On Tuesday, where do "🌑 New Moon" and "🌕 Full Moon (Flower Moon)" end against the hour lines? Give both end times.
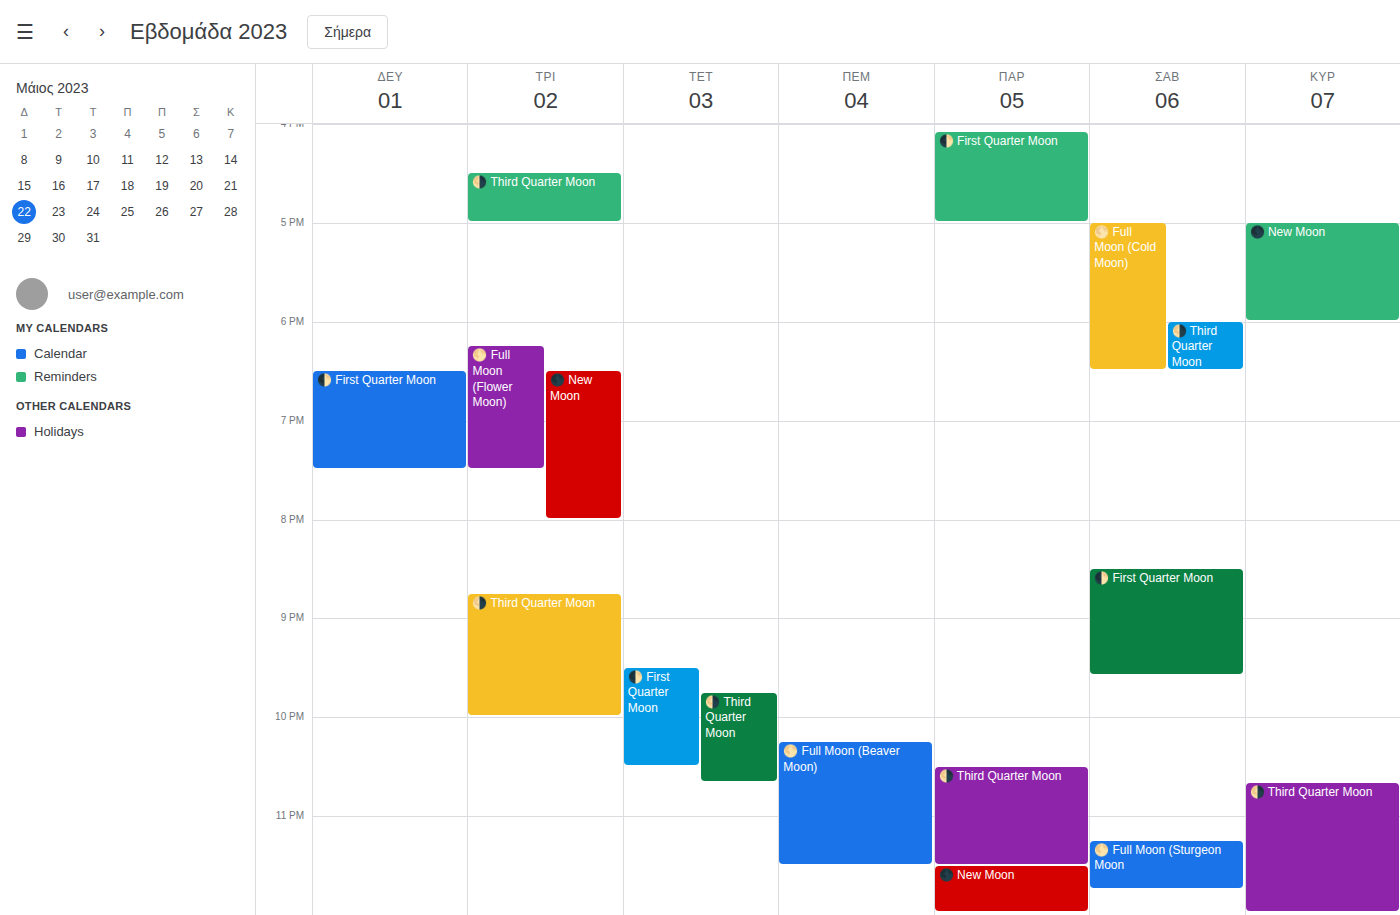
"🌑 New Moon": 8:00 PM, exactly on the 8 PM line. "🌕 Full Moon (Flower Moon)": 7:30 PM, halfway between the 7 PM and 8 PM lines.